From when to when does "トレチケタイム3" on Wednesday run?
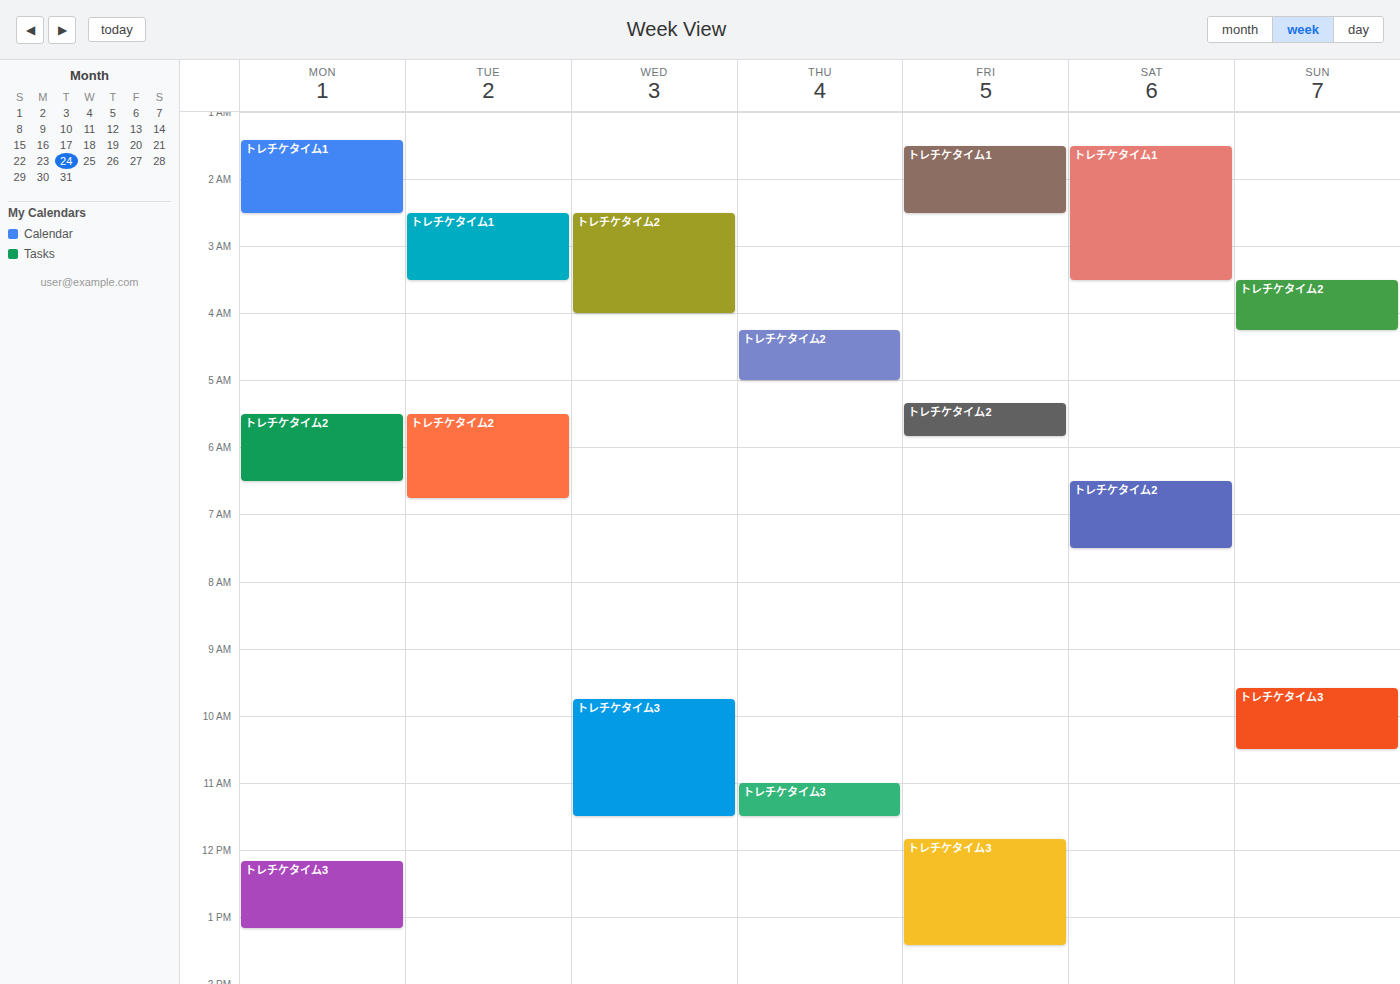
9:45 AM to 11:30 AM